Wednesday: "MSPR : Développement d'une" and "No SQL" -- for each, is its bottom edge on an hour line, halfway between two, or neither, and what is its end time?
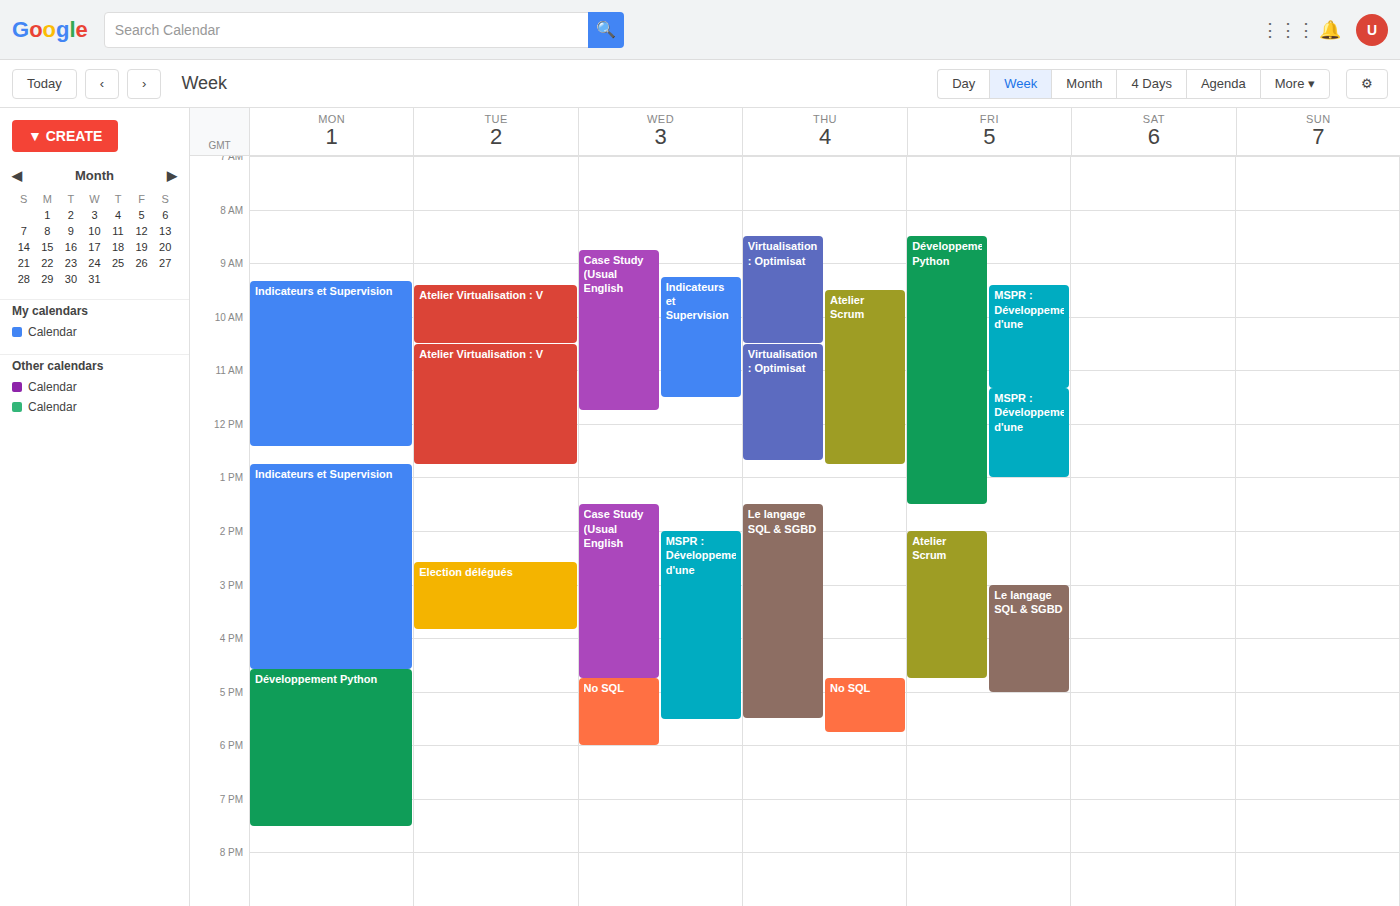
"MSPR : Développement d'une": 5:30 PM, halfway between the 5 PM and 6 PM lines. "No SQL": 6:00 PM, exactly on the 6 PM line.